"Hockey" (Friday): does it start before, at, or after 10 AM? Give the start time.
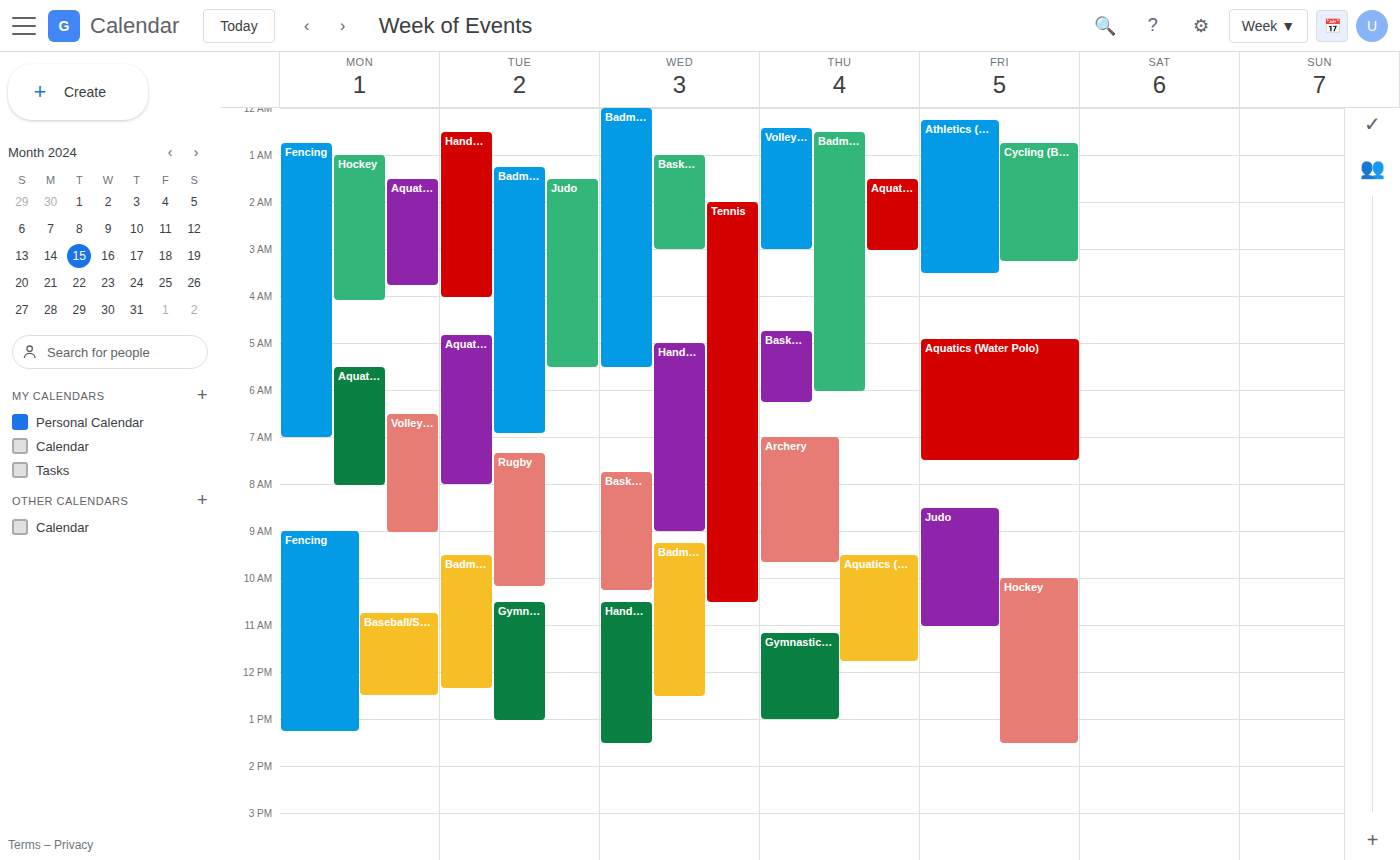
10:00 AM -- exactly at 10 AM, on the 10 AM line.